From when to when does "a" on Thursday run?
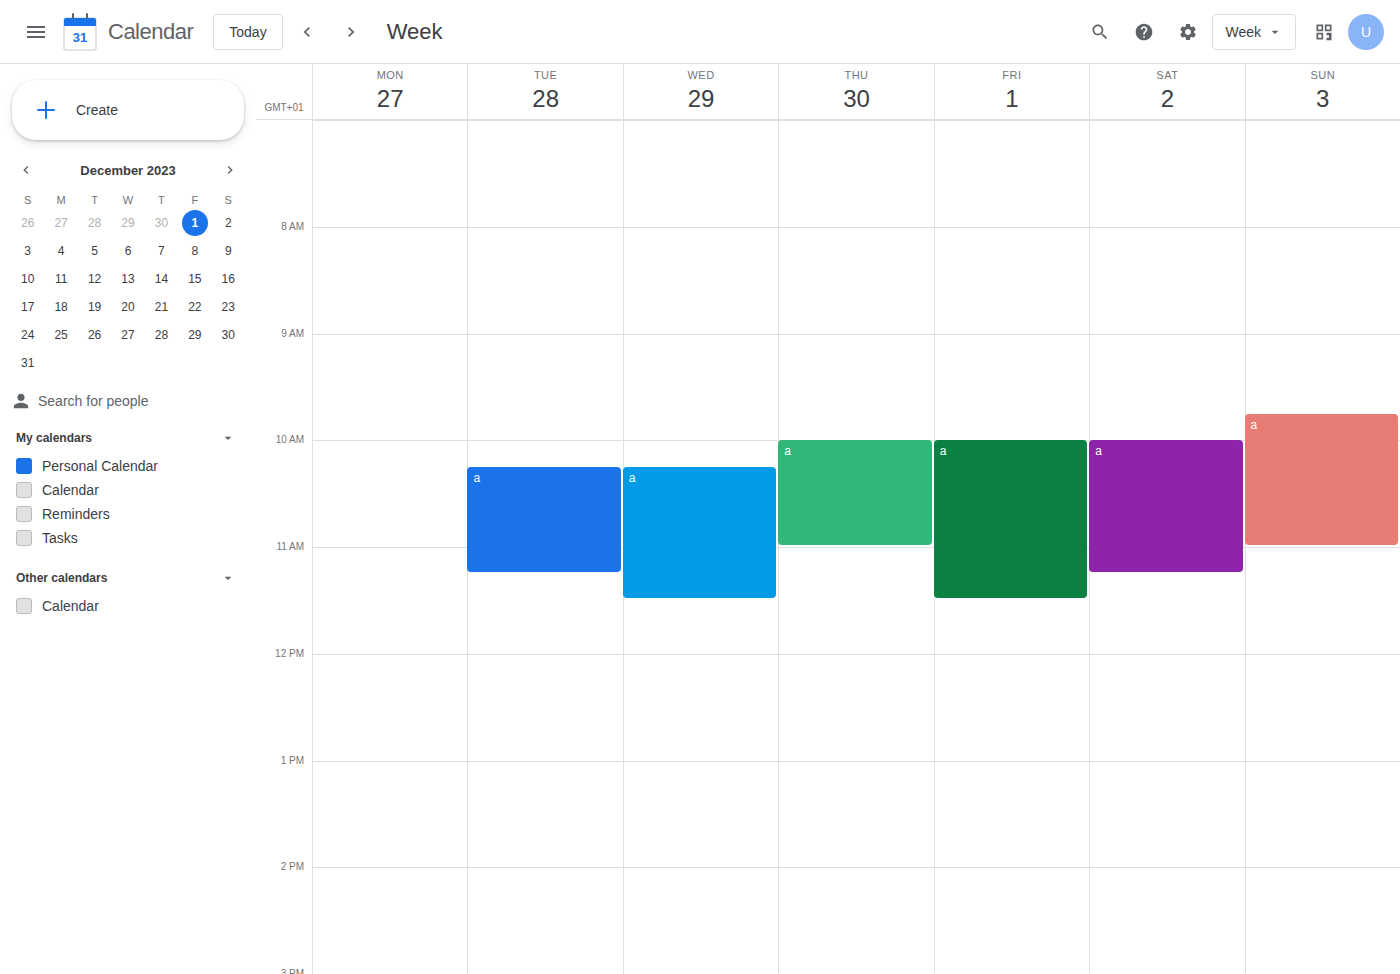
10:00 to 11:00